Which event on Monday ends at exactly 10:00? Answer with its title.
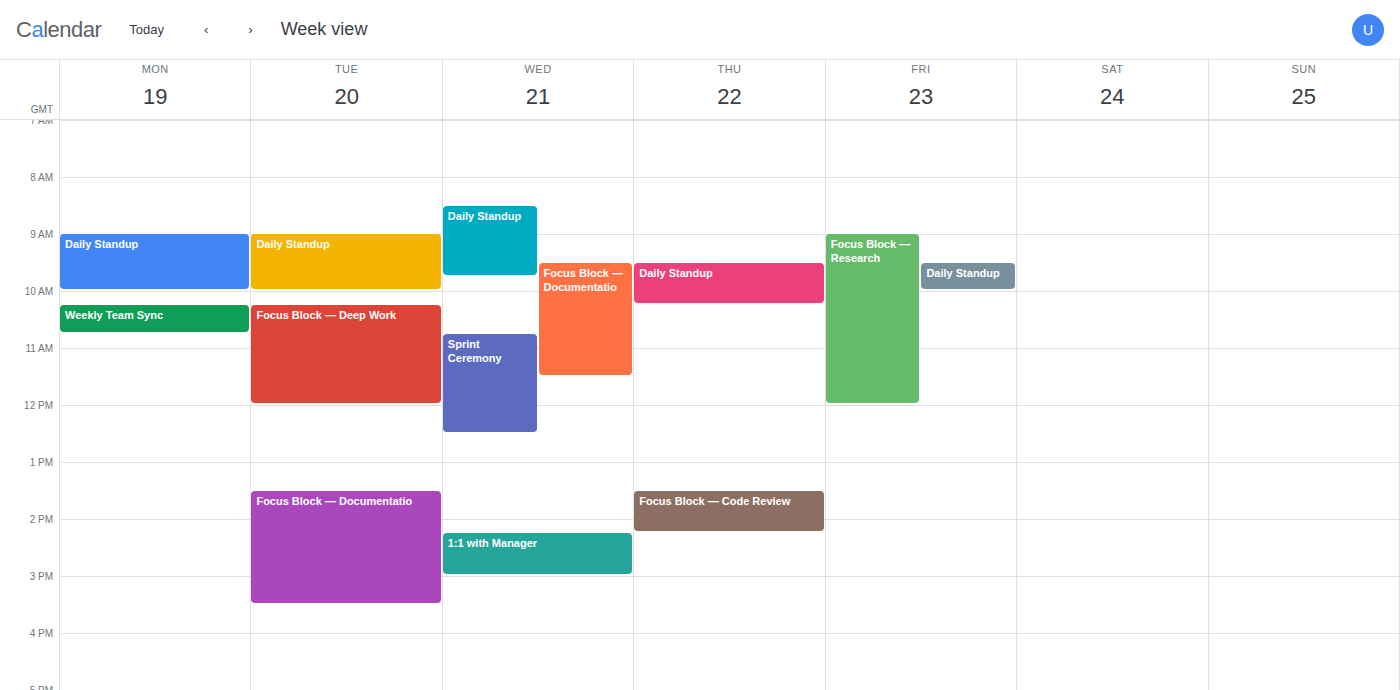
"Daily Standup"